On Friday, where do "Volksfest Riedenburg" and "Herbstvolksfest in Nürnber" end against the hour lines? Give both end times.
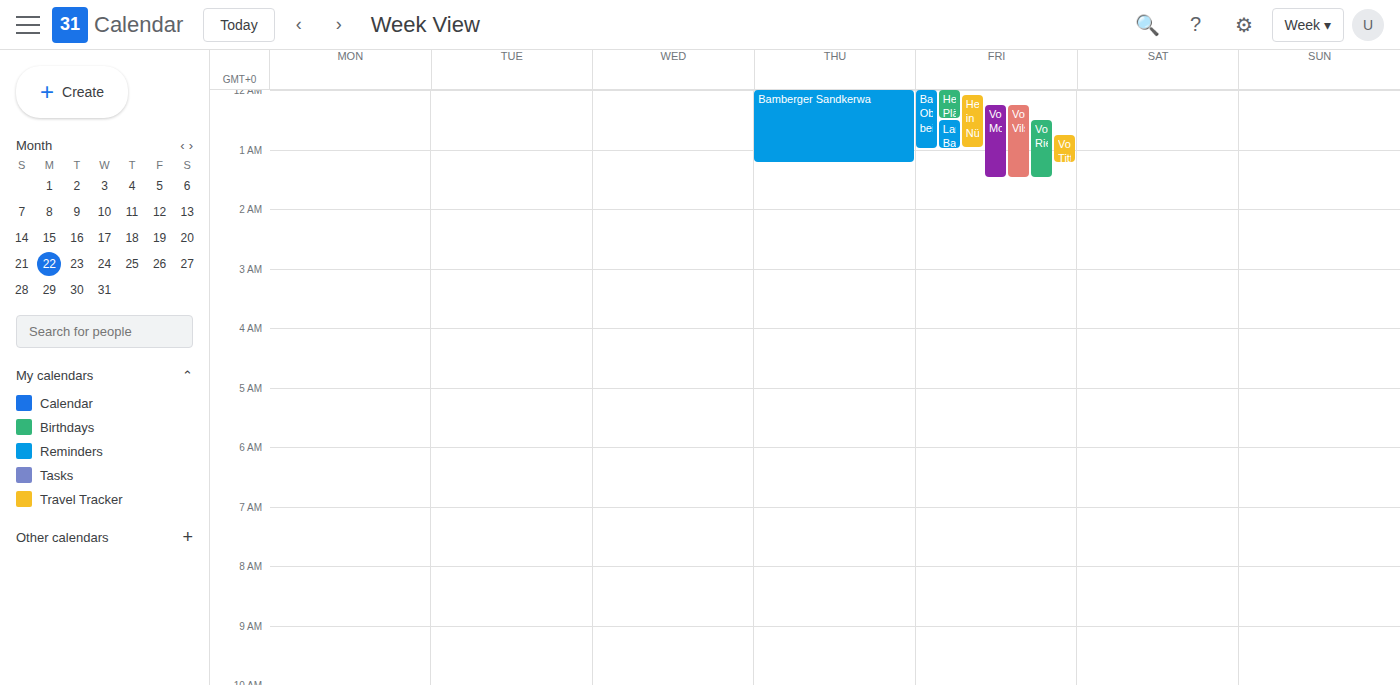
"Volksfest Riedenburg": 1:30 AM, halfway between the 1 AM and 2 AM lines. "Herbstvolksfest in Nürnber": 1:00 AM, exactly on the 1 AM line.